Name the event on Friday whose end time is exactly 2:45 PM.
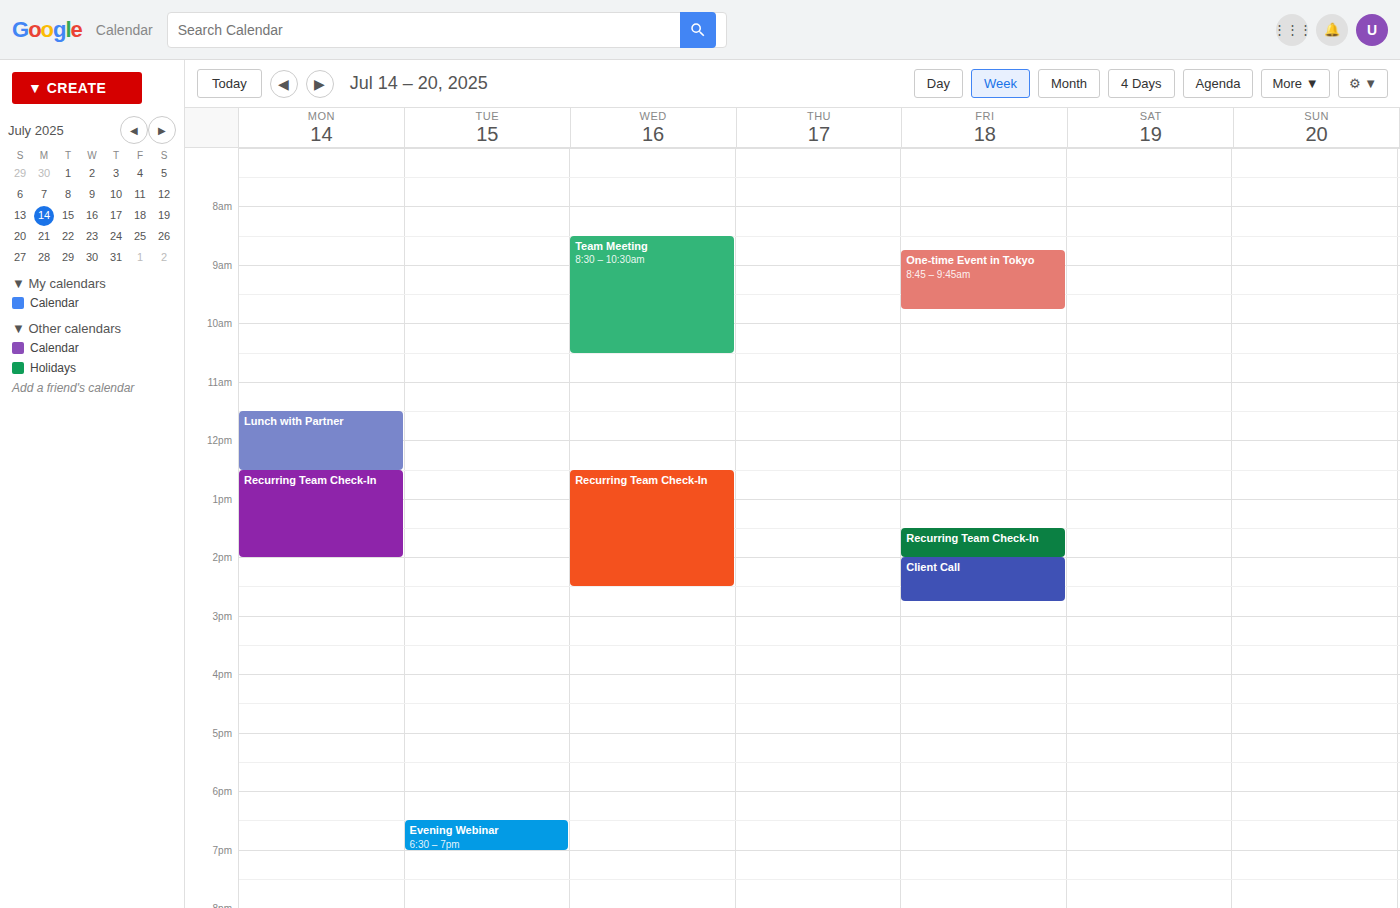
"Client Call"